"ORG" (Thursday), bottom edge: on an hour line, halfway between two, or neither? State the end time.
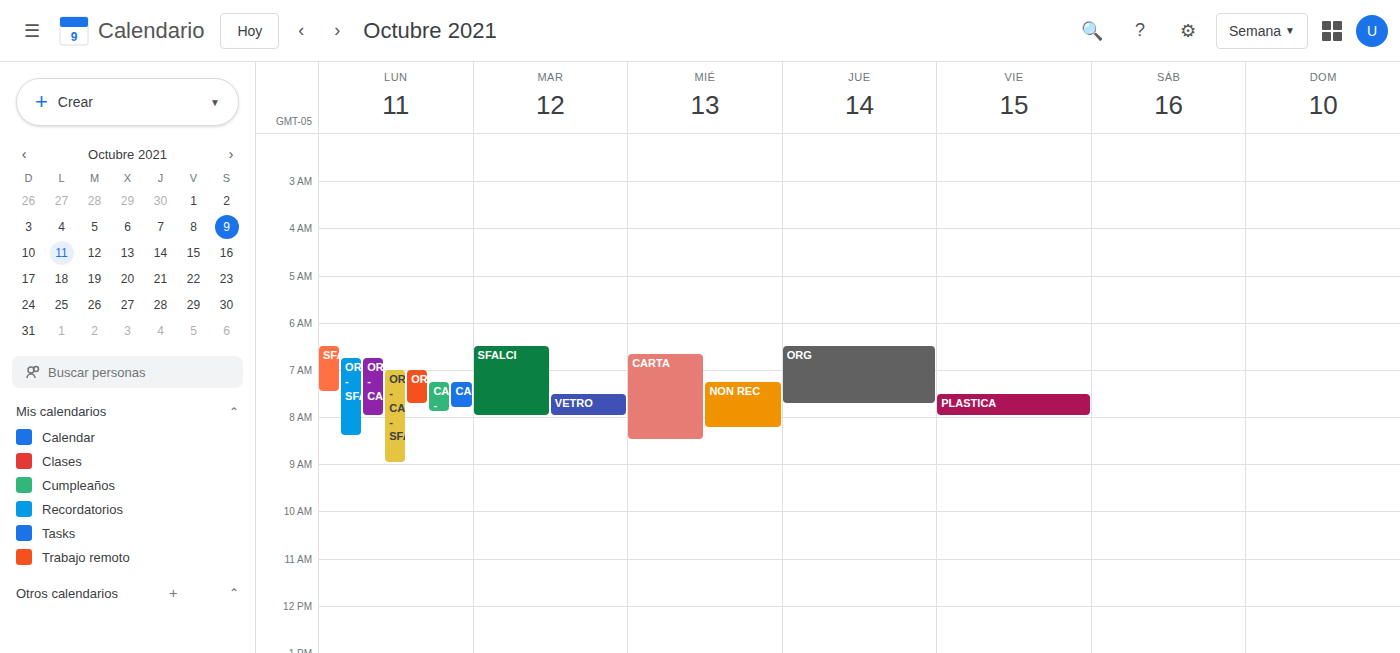
7:45 AM -- neither: three quarters of the way from the 7 AM line to the 8 AM line.